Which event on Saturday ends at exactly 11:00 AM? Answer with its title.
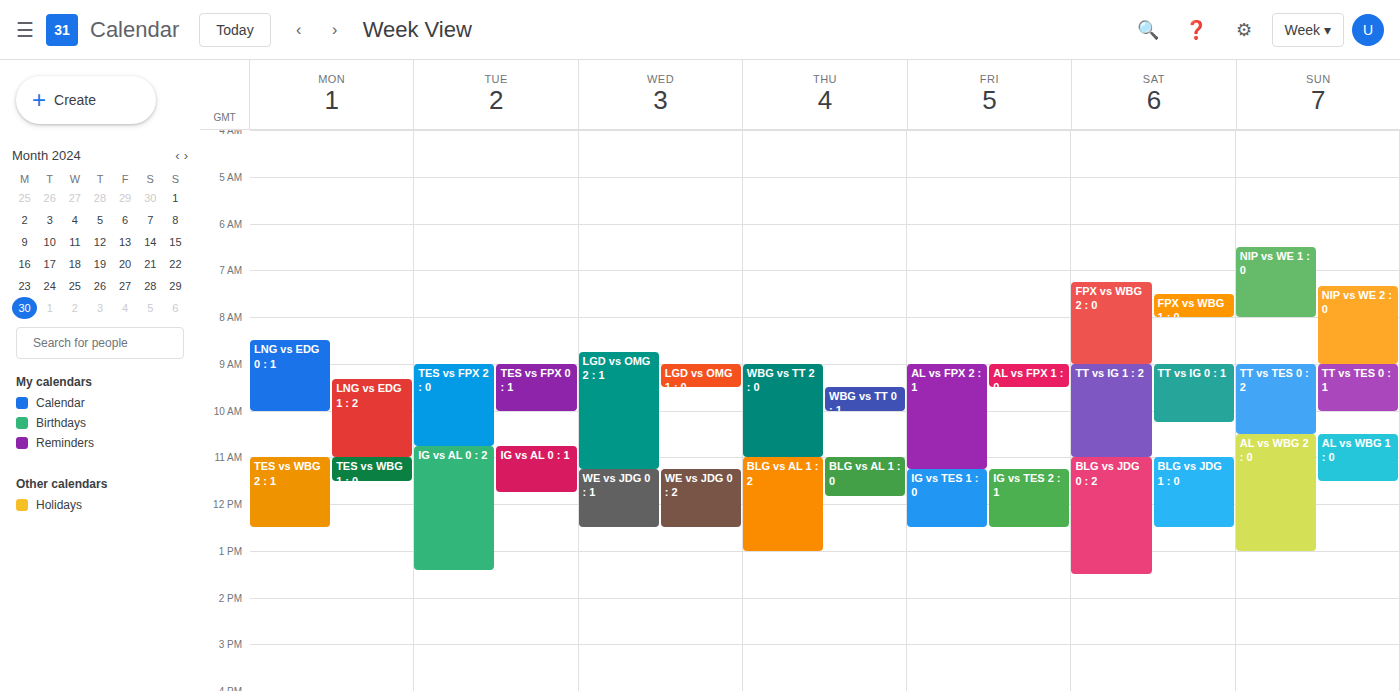
"TT vs IG 1 : 2"